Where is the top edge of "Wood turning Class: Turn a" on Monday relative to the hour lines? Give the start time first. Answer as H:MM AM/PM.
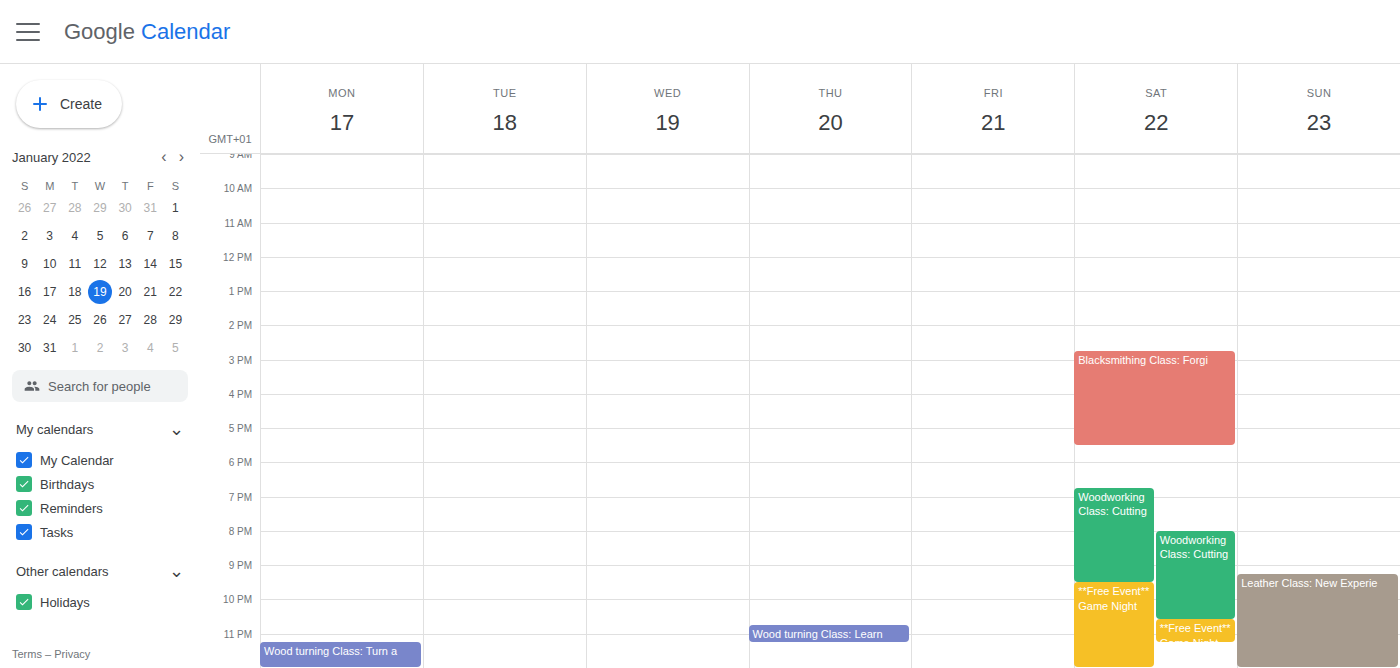
11:15 PM -- neither: a quarter of the way from the 11 PM line to the 12 AM line.